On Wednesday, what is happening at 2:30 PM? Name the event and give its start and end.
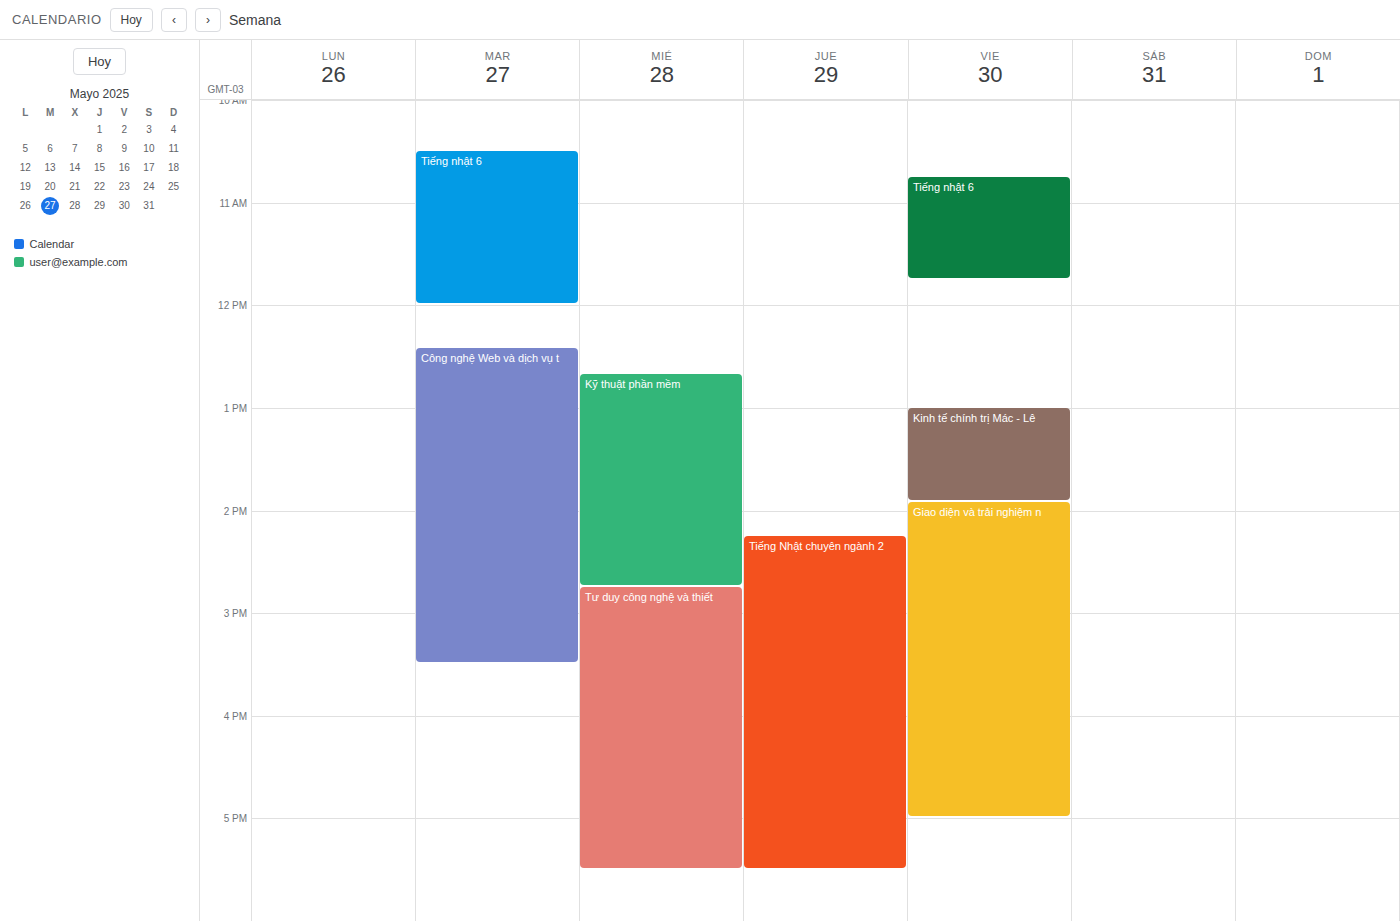
"Kỹ thuật phần mềm", 12:40 PM to 2:45 PM